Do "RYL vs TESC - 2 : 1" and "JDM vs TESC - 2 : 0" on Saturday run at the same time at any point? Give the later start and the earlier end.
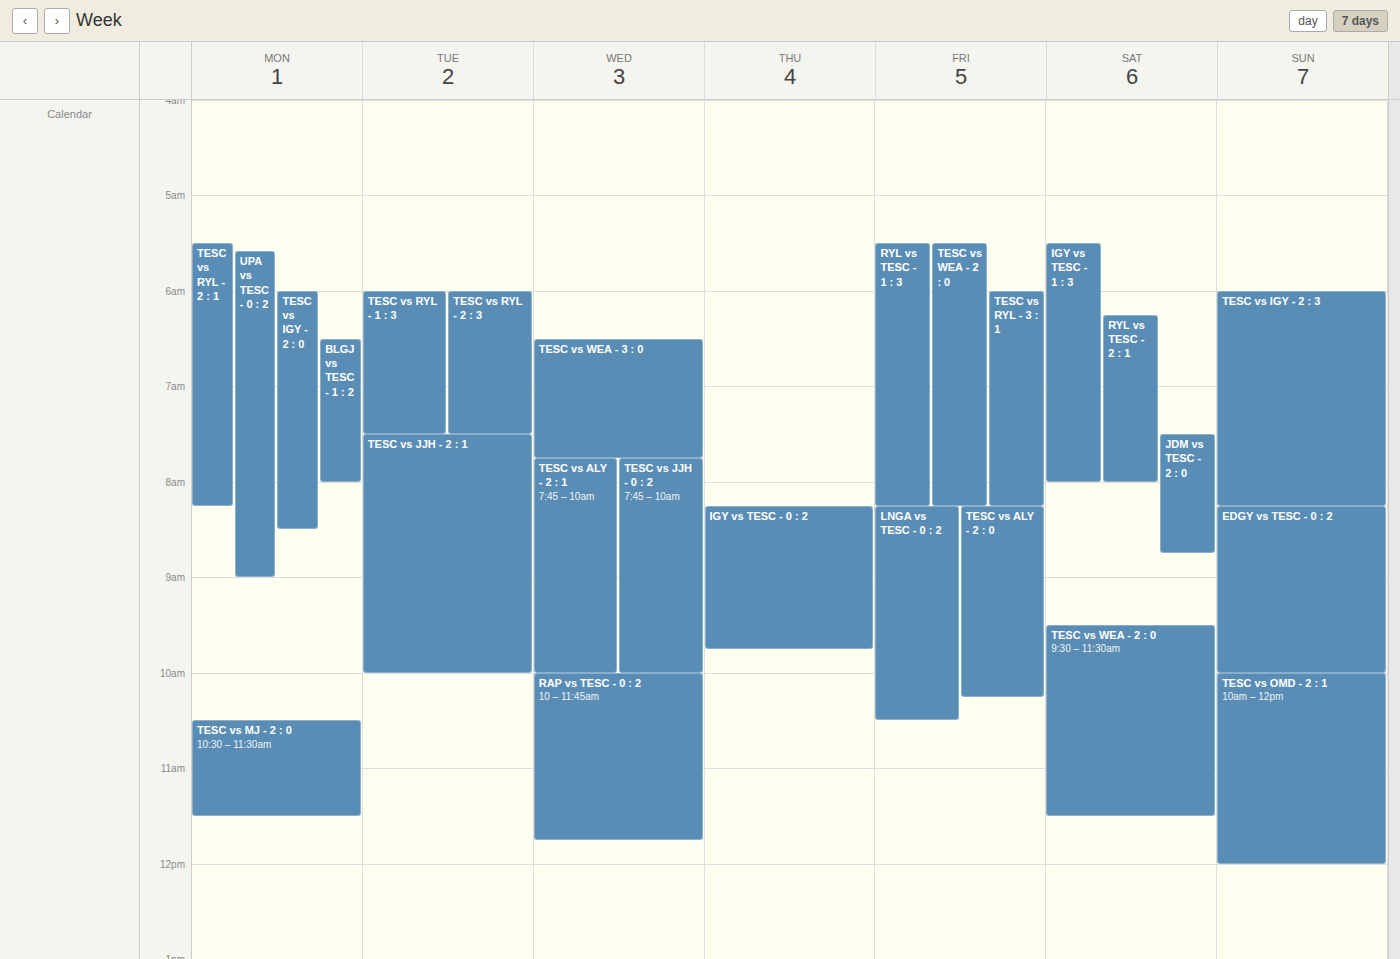
"JDM vs TESC - 2 : 0" starts at 7:30 AM, before "RYL vs TESC - 2 : 1" ends at 8:00 AM -- they overlap.